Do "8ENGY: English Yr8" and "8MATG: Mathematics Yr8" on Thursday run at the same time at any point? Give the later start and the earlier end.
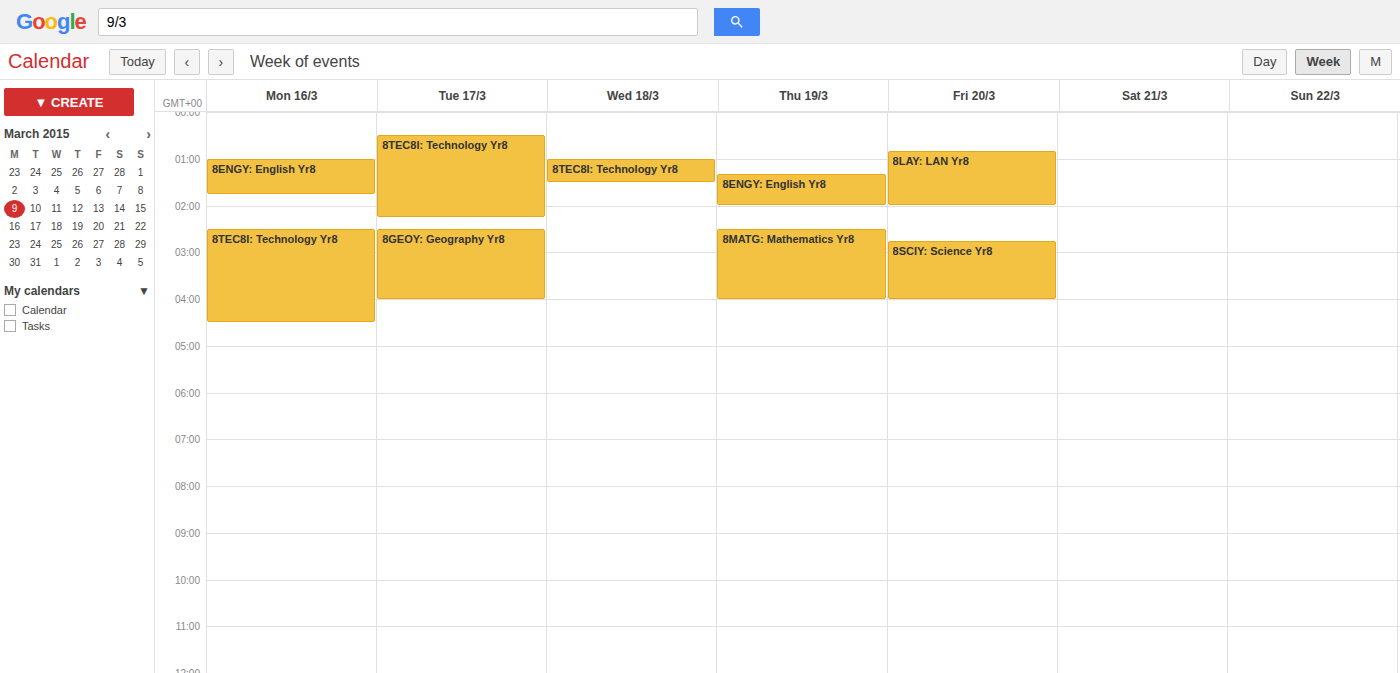
"8ENGY: English Yr8" ends at 2:00 AM and "8MATG: Mathematics Yr8" starts at 2:30 AM -- no overlap.